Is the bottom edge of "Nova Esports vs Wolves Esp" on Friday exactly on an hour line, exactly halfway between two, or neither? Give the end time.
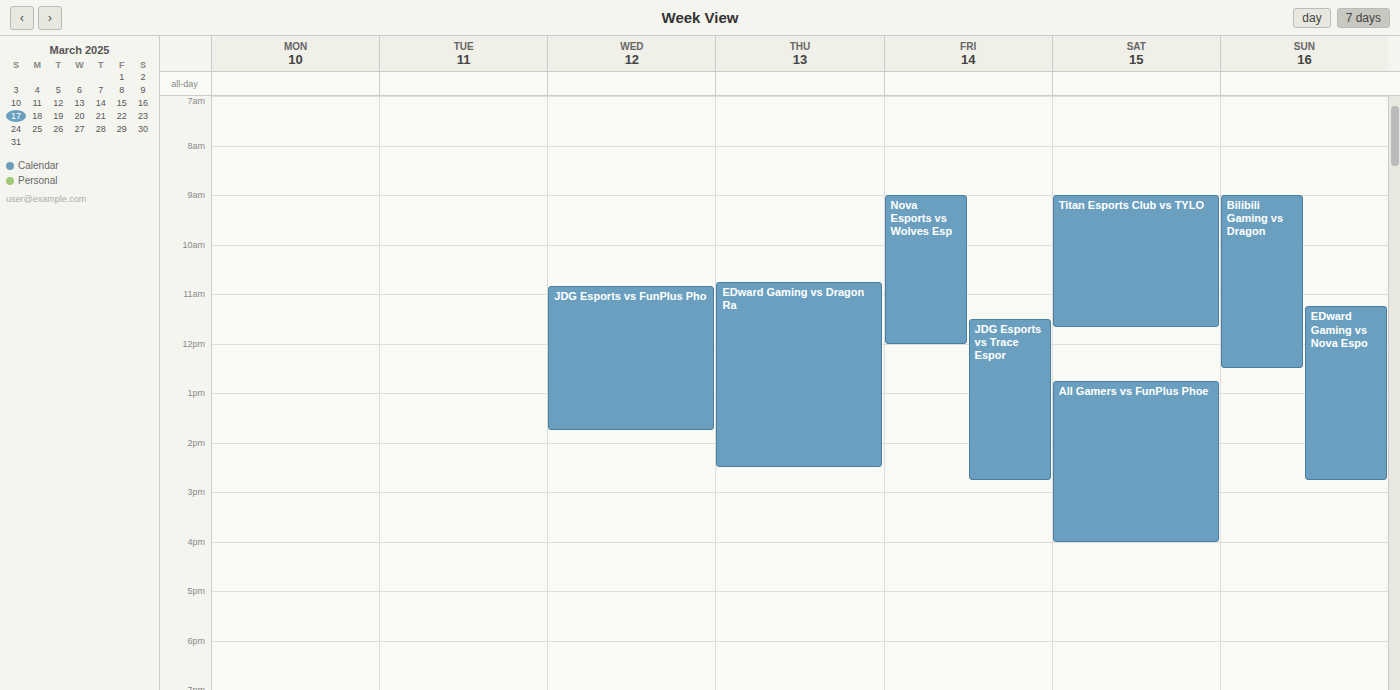
12:00 PM -- exactly on the 12 PM line.